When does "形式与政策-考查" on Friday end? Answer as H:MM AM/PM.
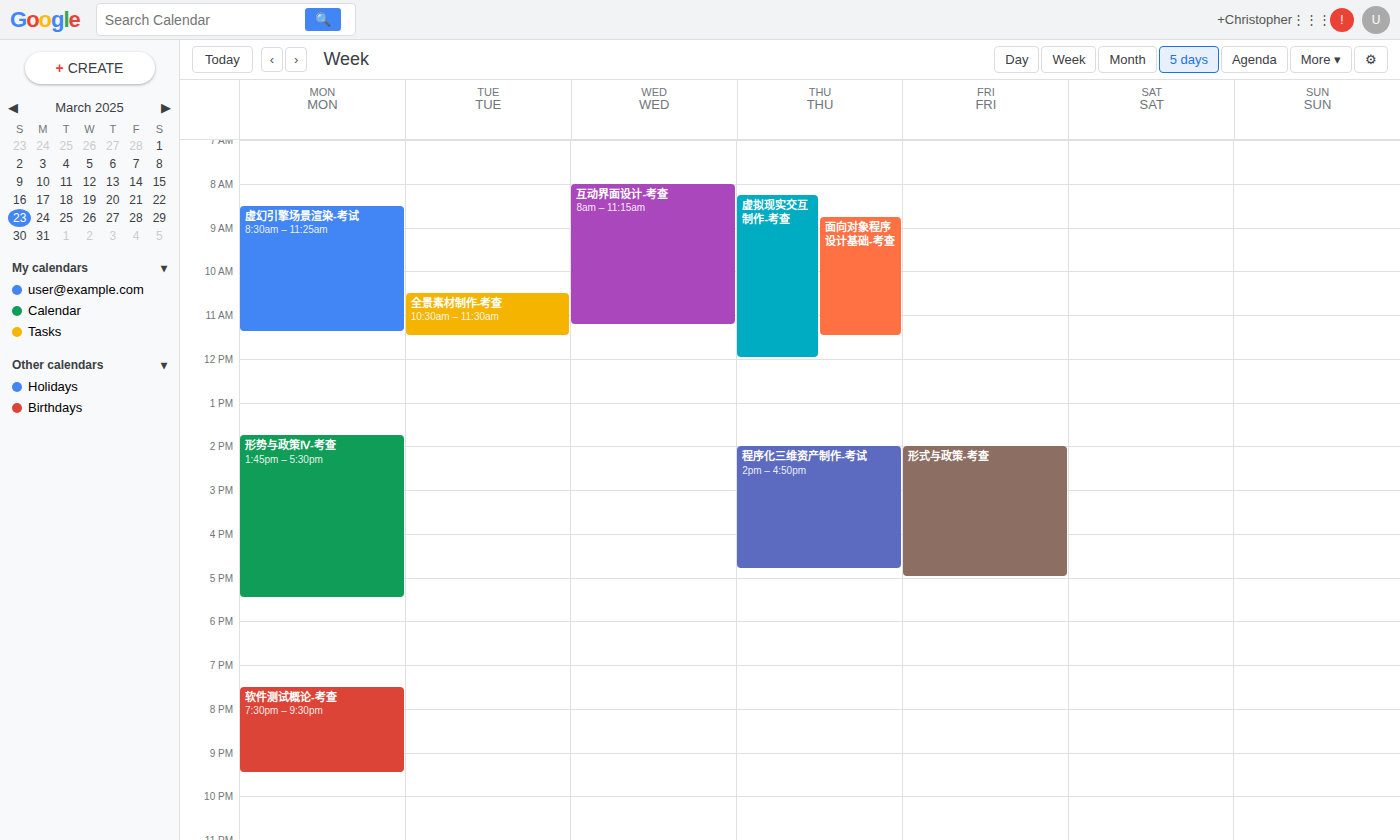
5:00 PM